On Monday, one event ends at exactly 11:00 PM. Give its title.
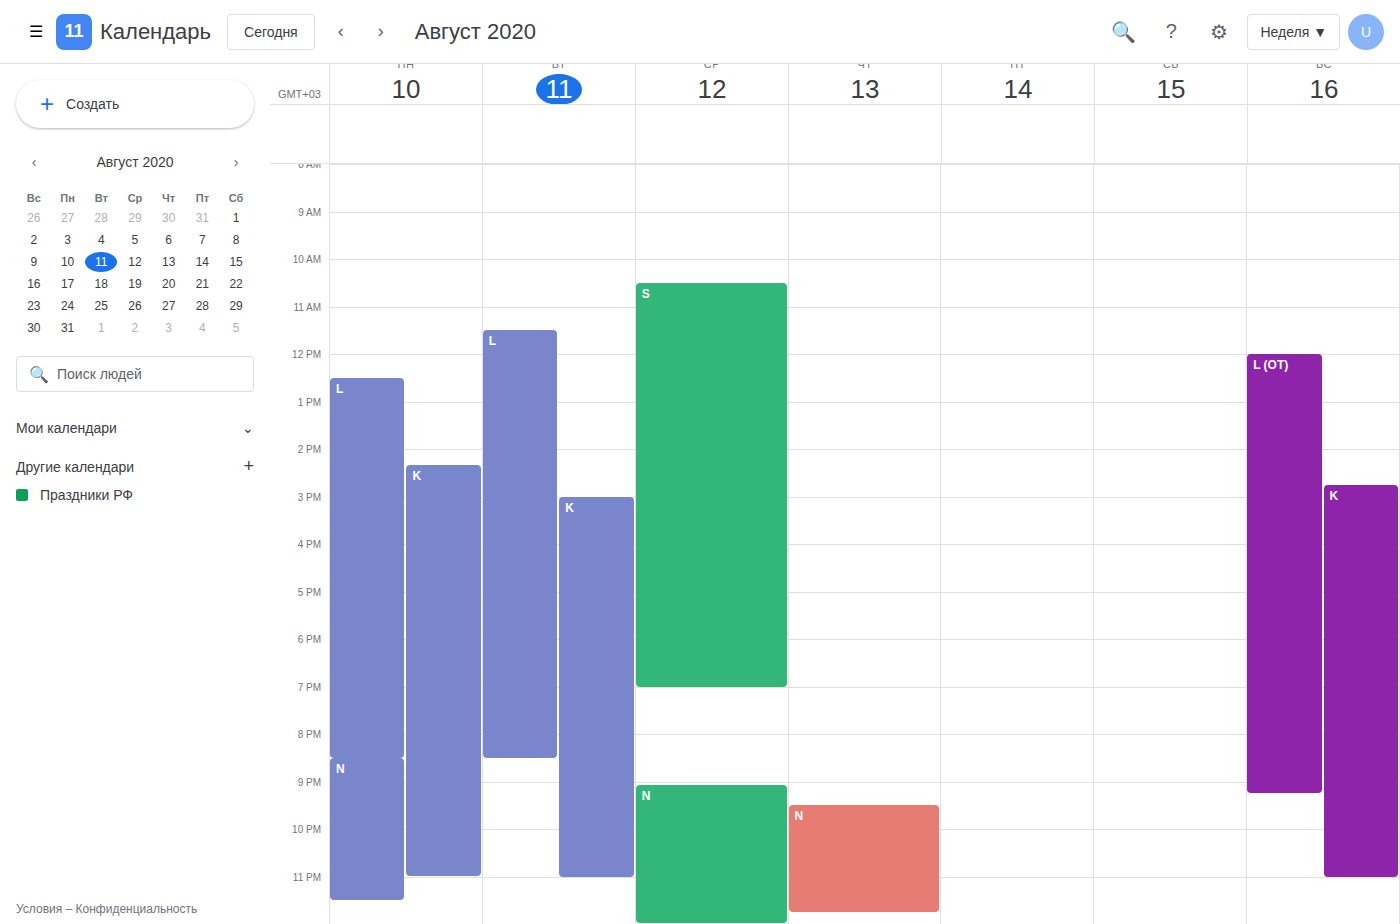
"K"